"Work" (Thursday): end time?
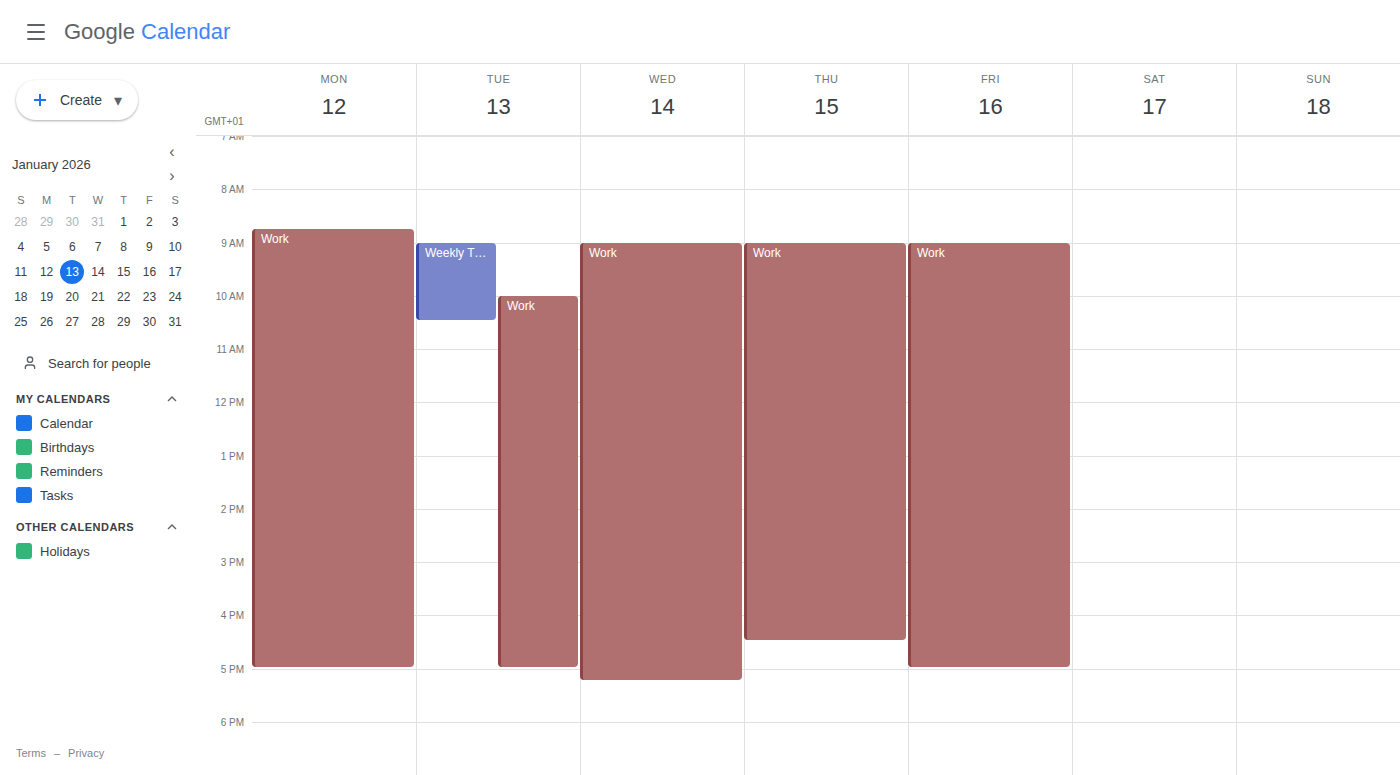
4:30 PM